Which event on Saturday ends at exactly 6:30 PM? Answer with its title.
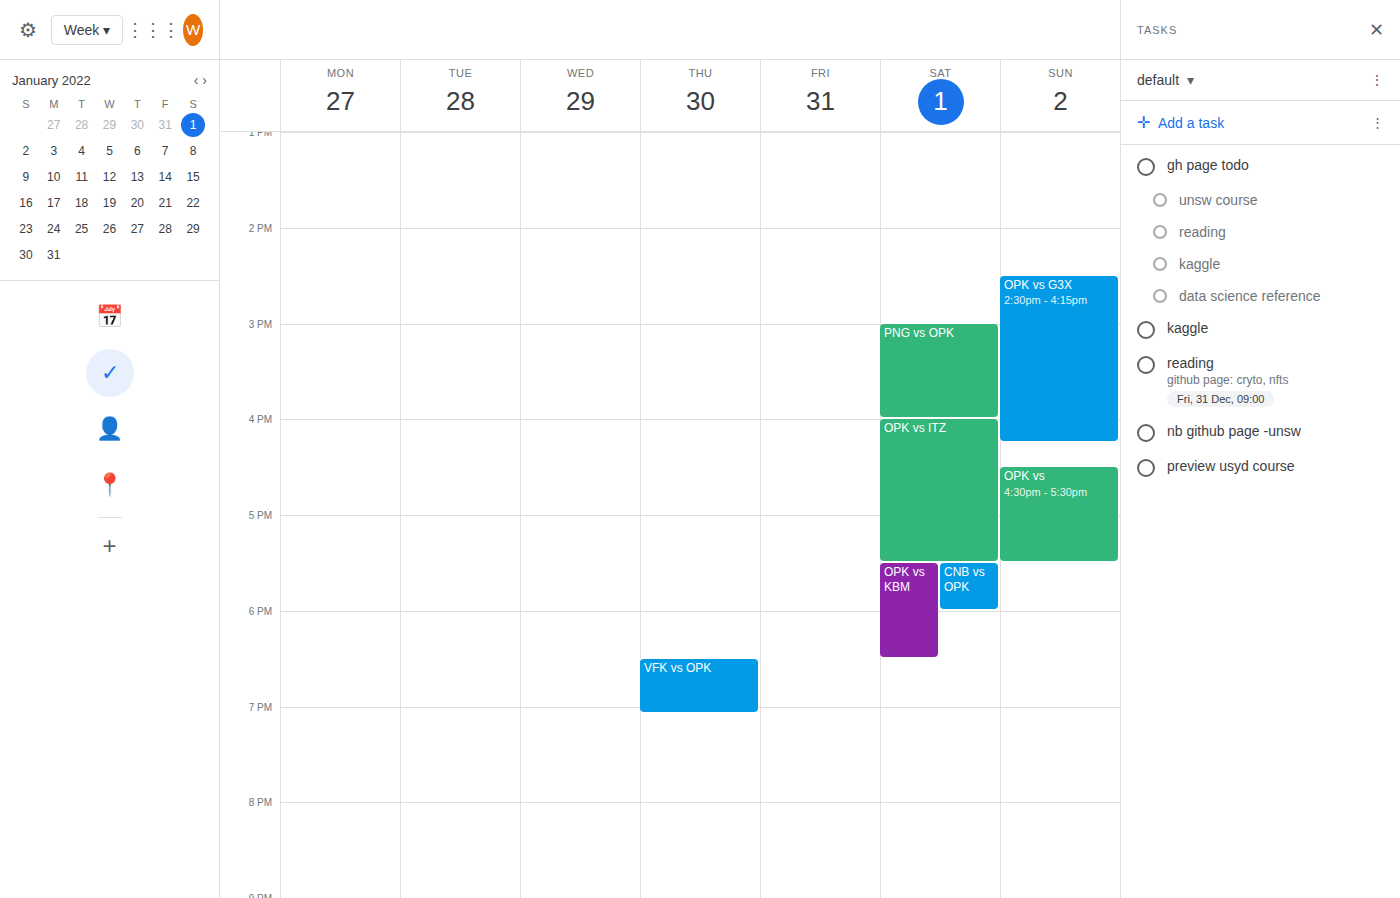
"OPK vs KBM"